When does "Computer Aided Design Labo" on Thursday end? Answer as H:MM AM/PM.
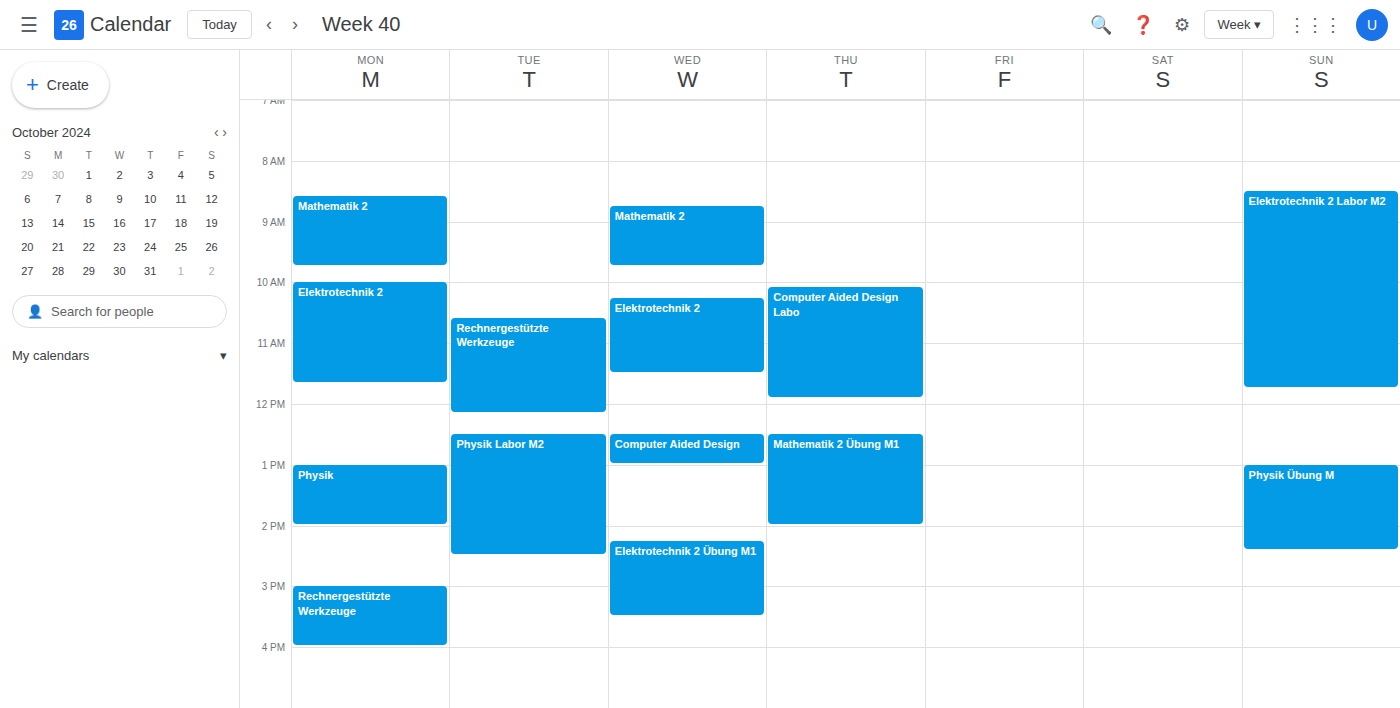
11:55 AM